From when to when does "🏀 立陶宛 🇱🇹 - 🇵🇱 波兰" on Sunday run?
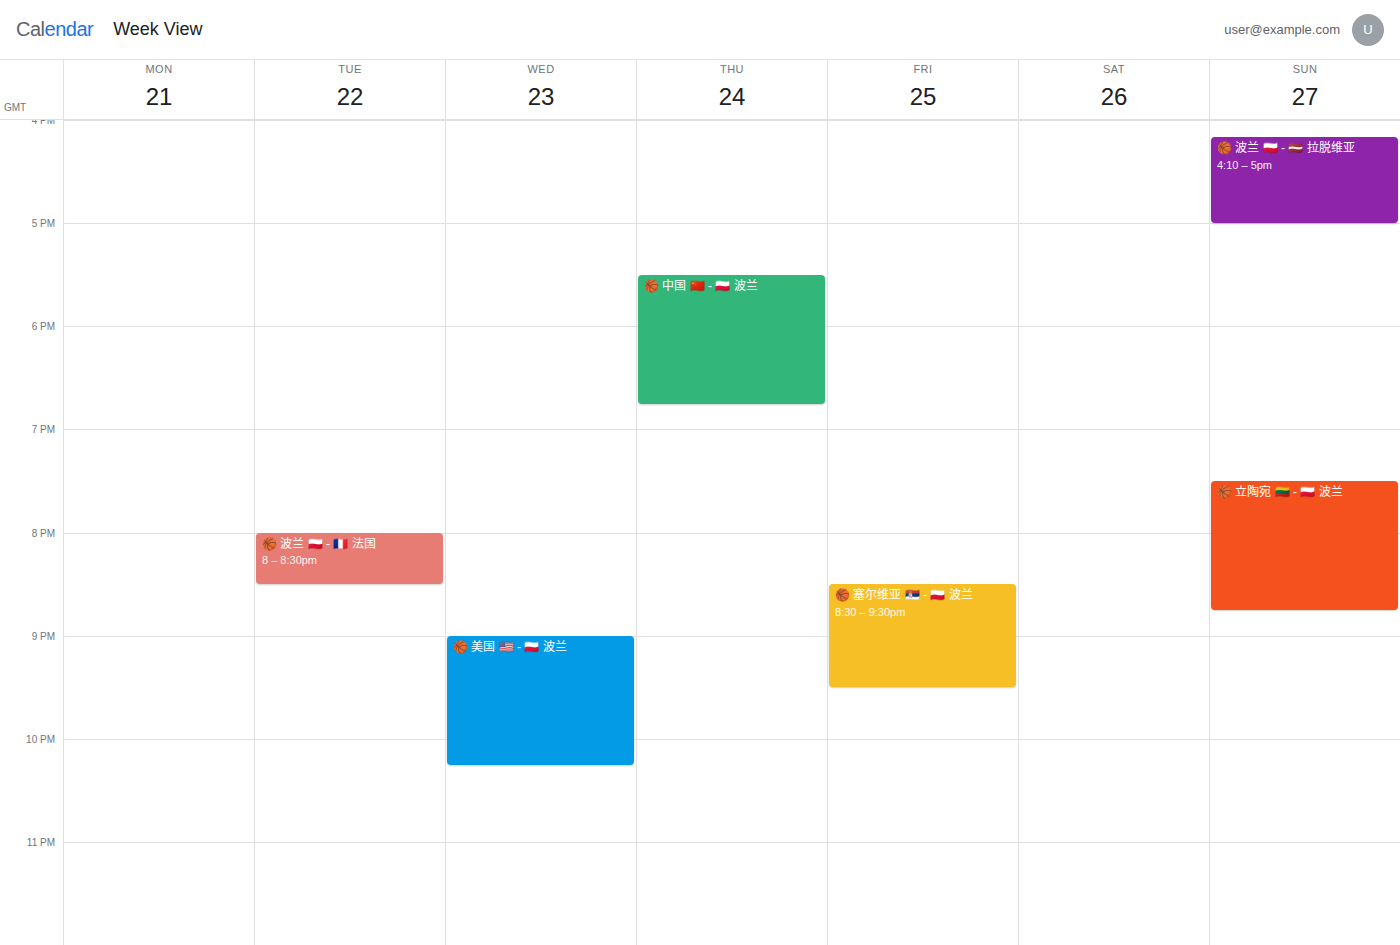
7:30 PM to 8:45 PM